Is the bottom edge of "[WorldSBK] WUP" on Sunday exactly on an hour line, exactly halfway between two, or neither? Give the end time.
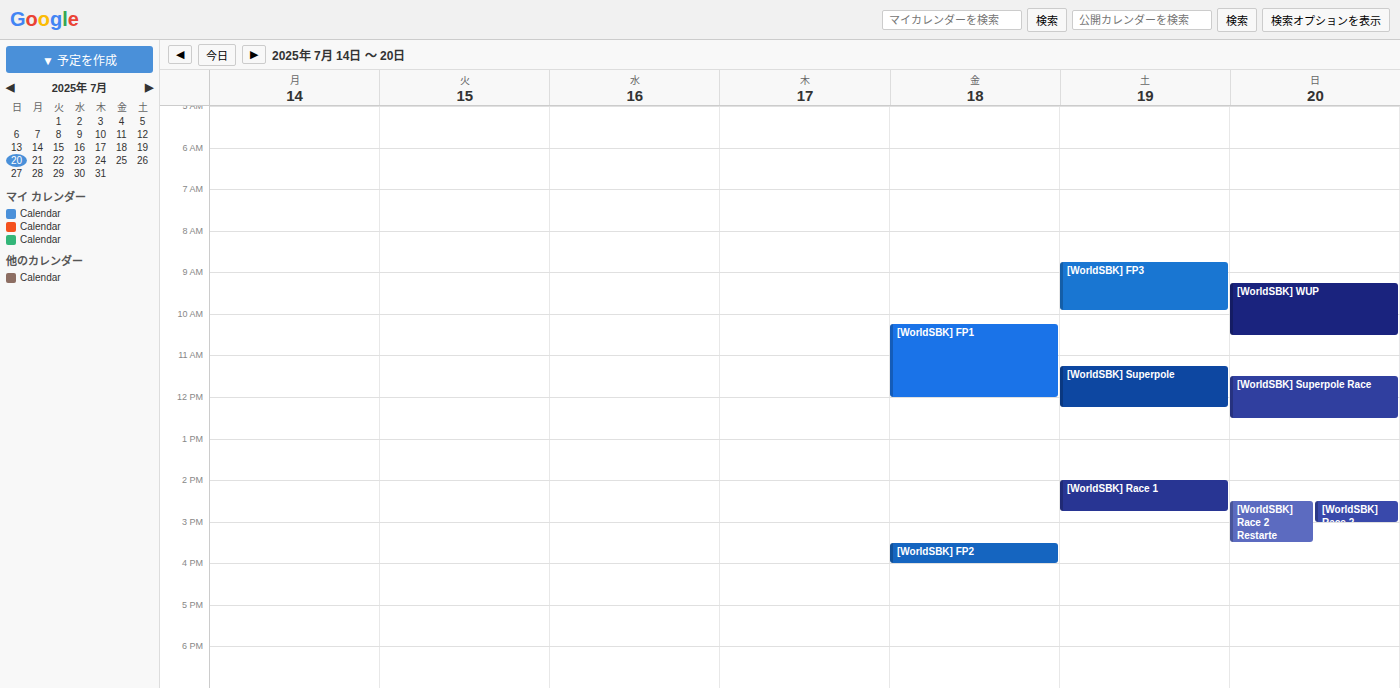
10:30 AM -- halfway between the 10 AM and 11 AM lines.